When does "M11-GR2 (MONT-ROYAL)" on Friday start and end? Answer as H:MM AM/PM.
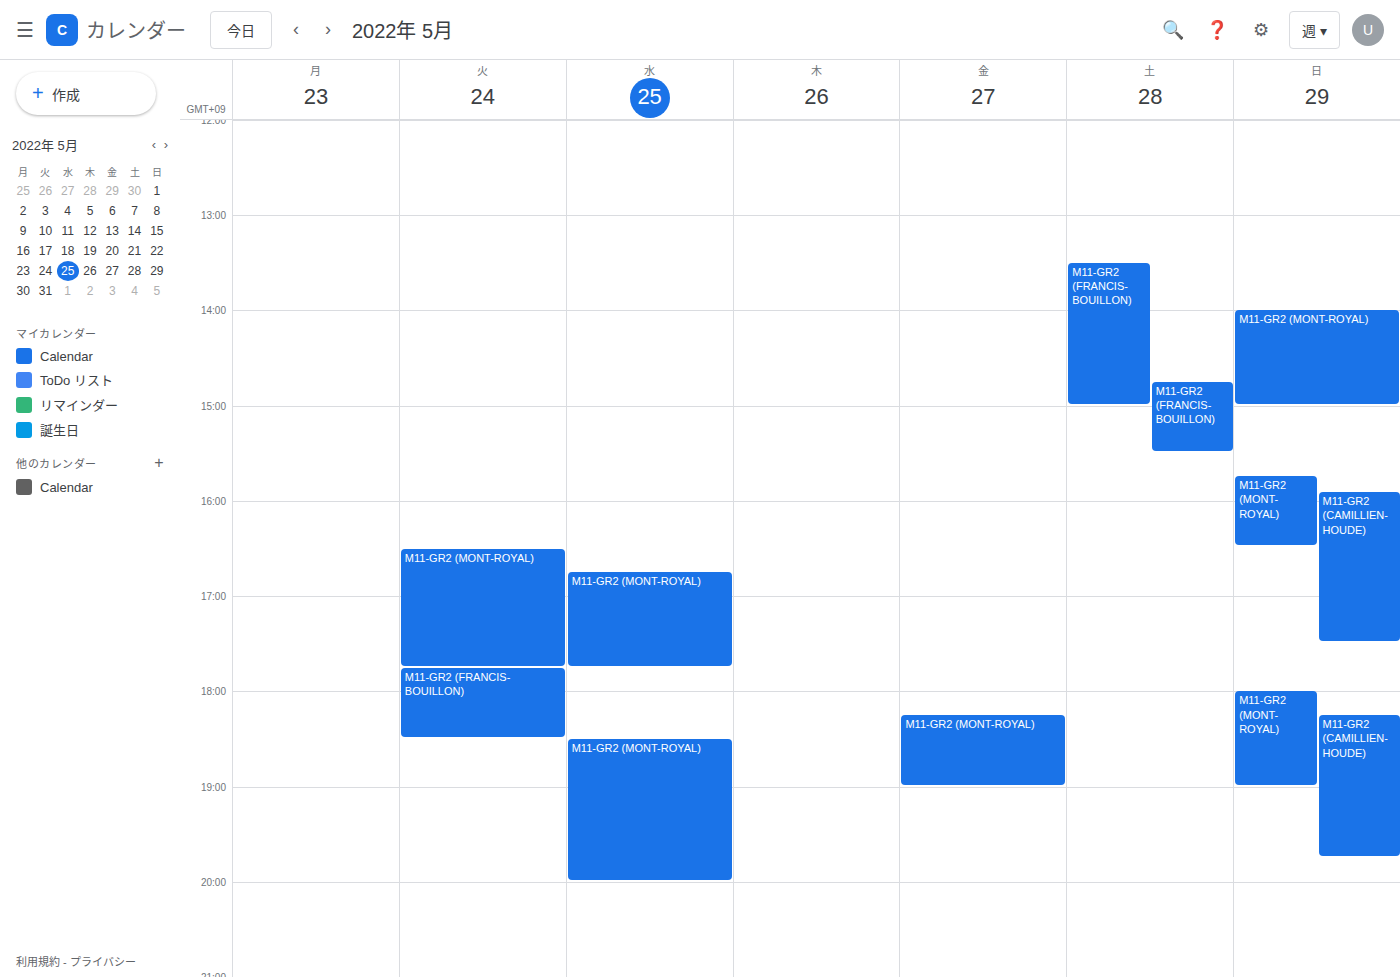
6:15 PM to 7:00 PM